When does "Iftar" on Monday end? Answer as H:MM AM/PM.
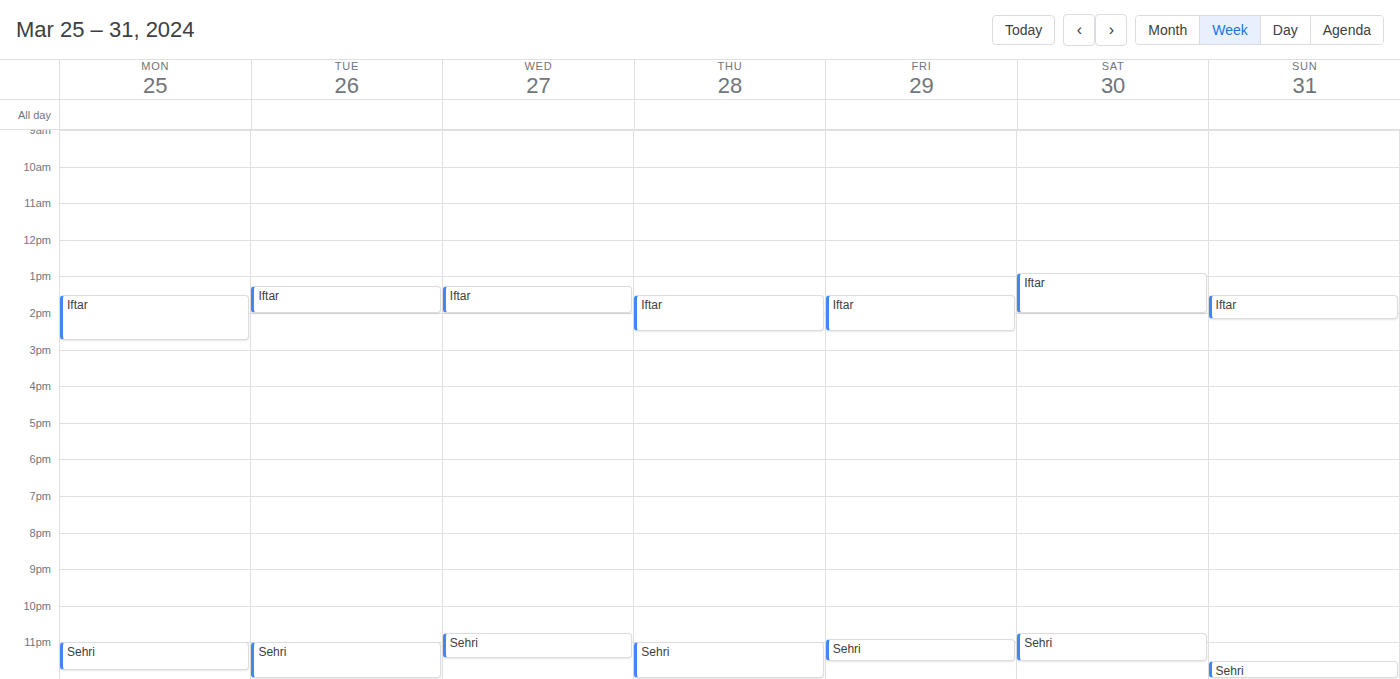
2:45 PM